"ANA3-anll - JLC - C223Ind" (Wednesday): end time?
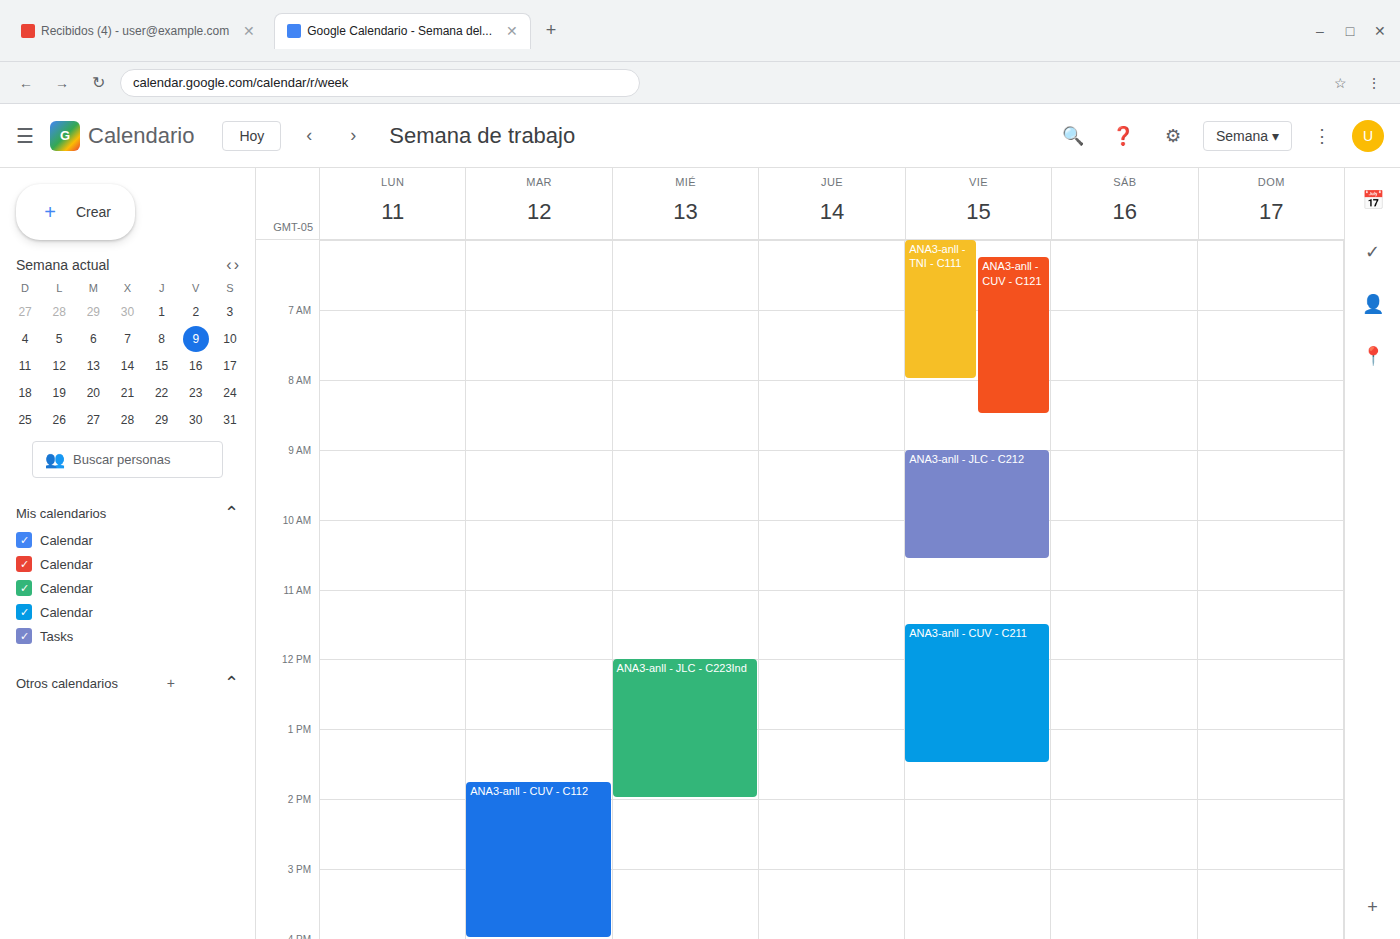
2:00 PM